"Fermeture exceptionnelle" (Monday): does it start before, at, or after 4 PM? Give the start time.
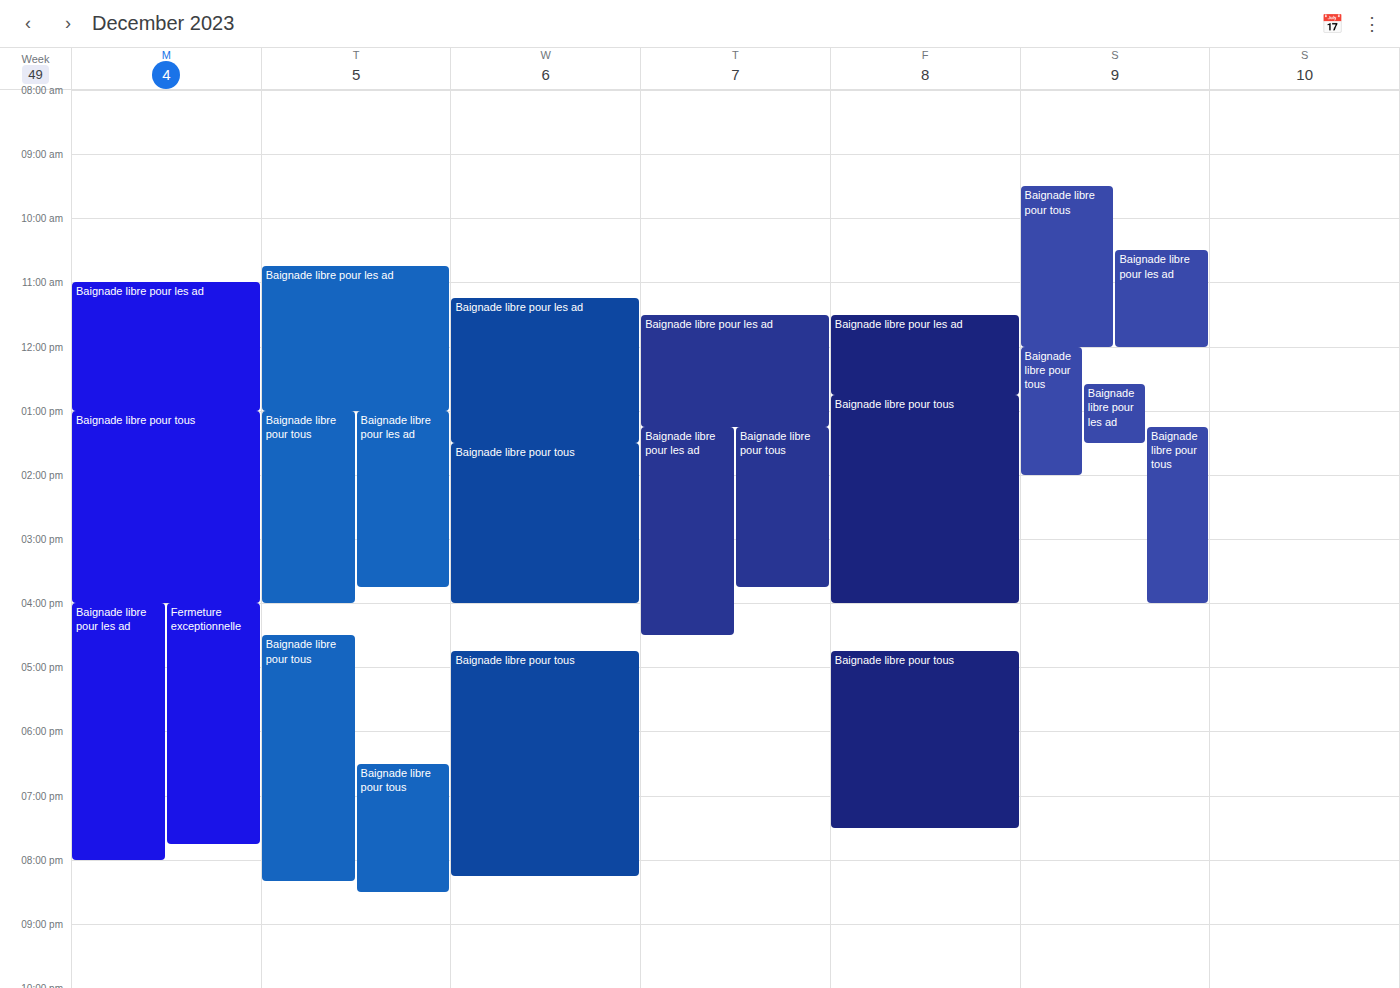
4:00 PM -- exactly at 4 PM, on the 4 PM line.